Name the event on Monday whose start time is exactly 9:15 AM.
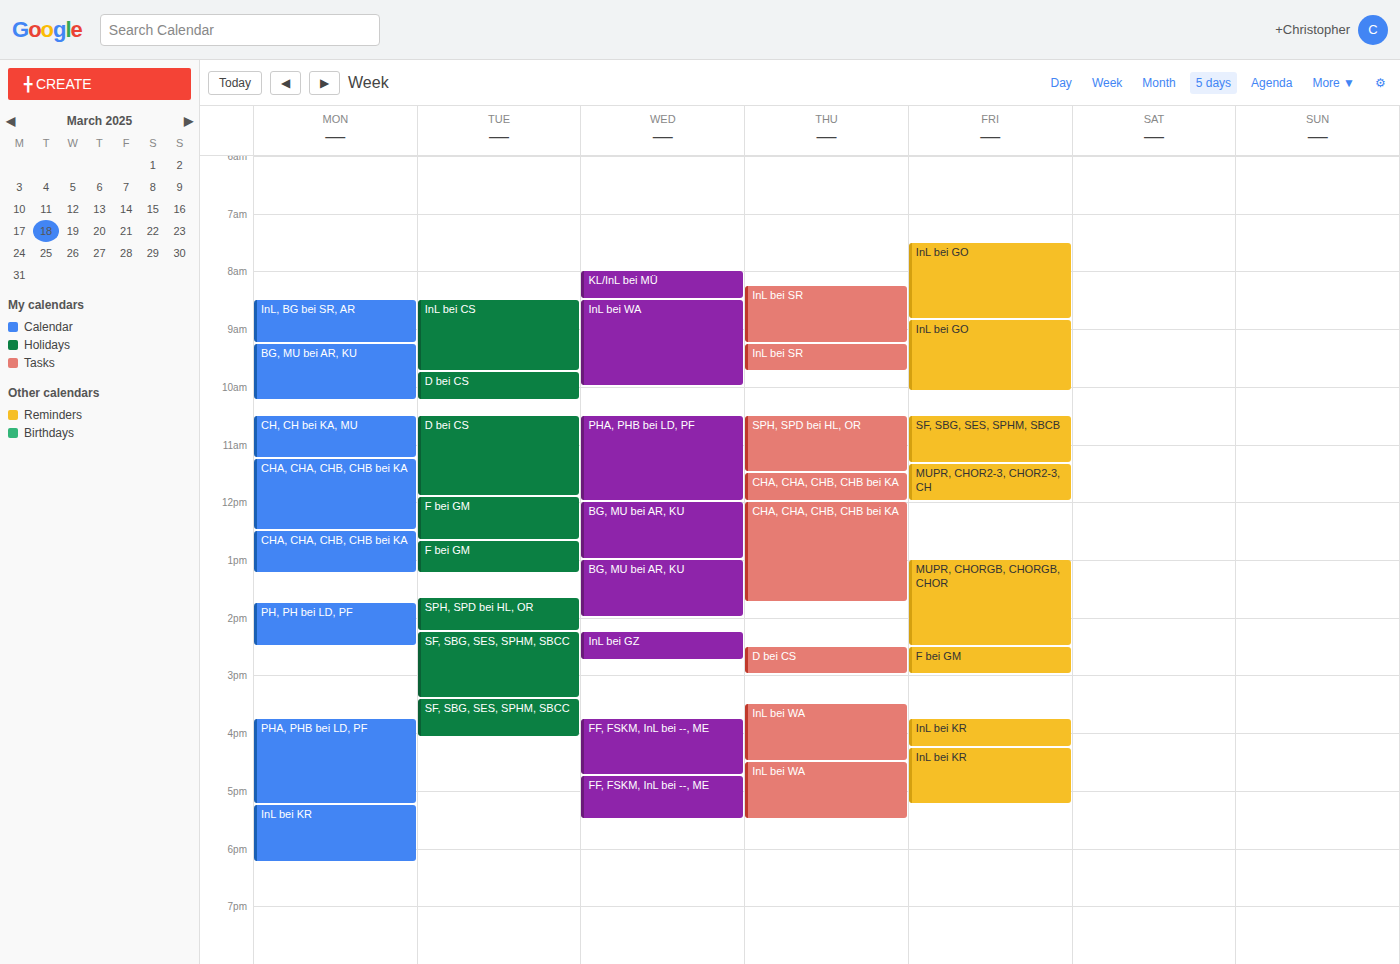
"BG, MU bei AR, KU"